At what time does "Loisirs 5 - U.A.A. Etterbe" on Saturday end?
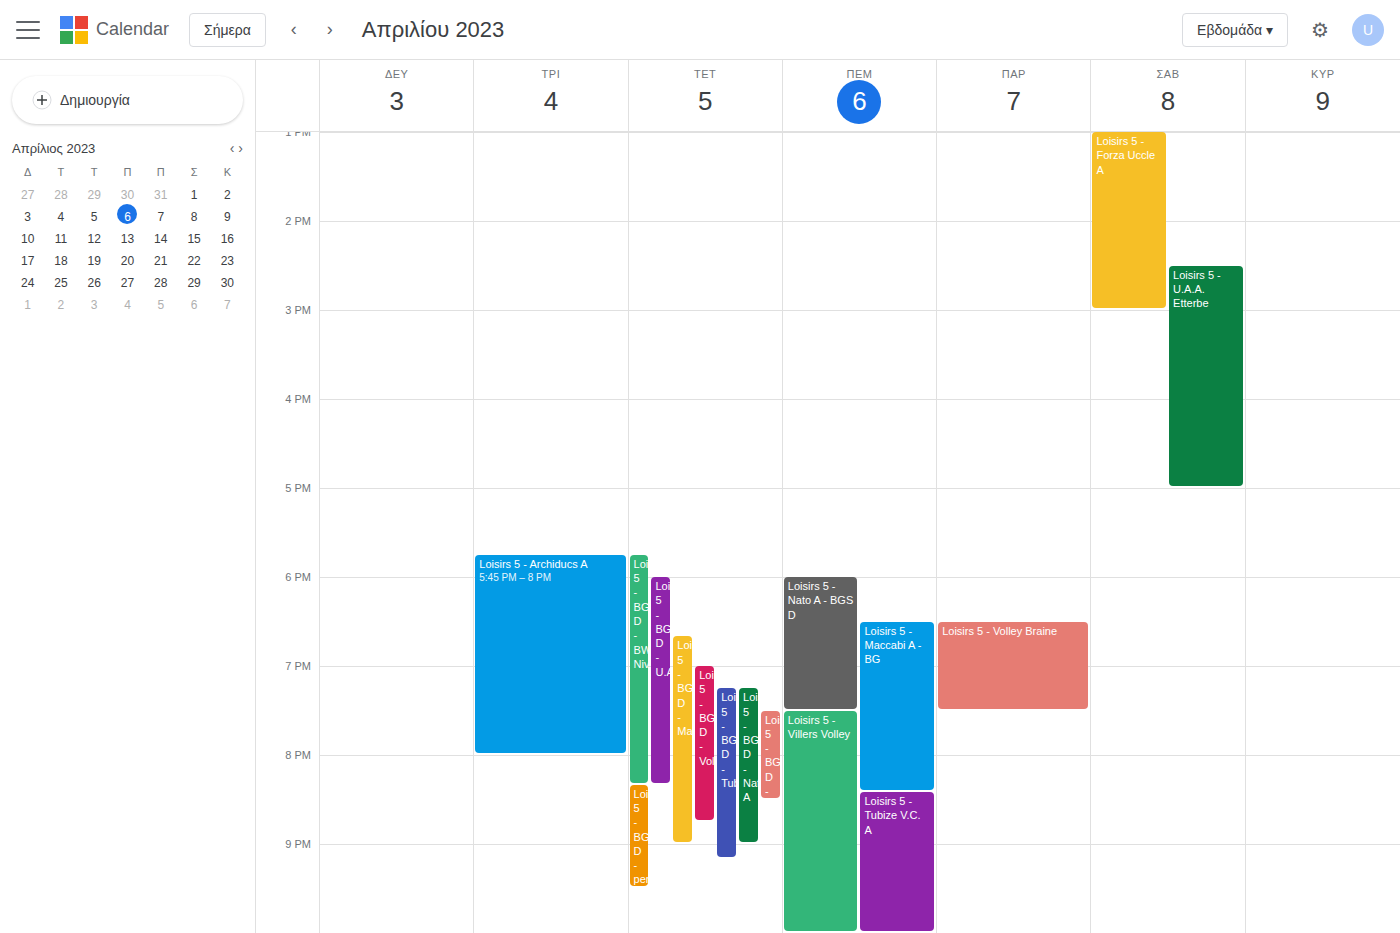
5:00 PM